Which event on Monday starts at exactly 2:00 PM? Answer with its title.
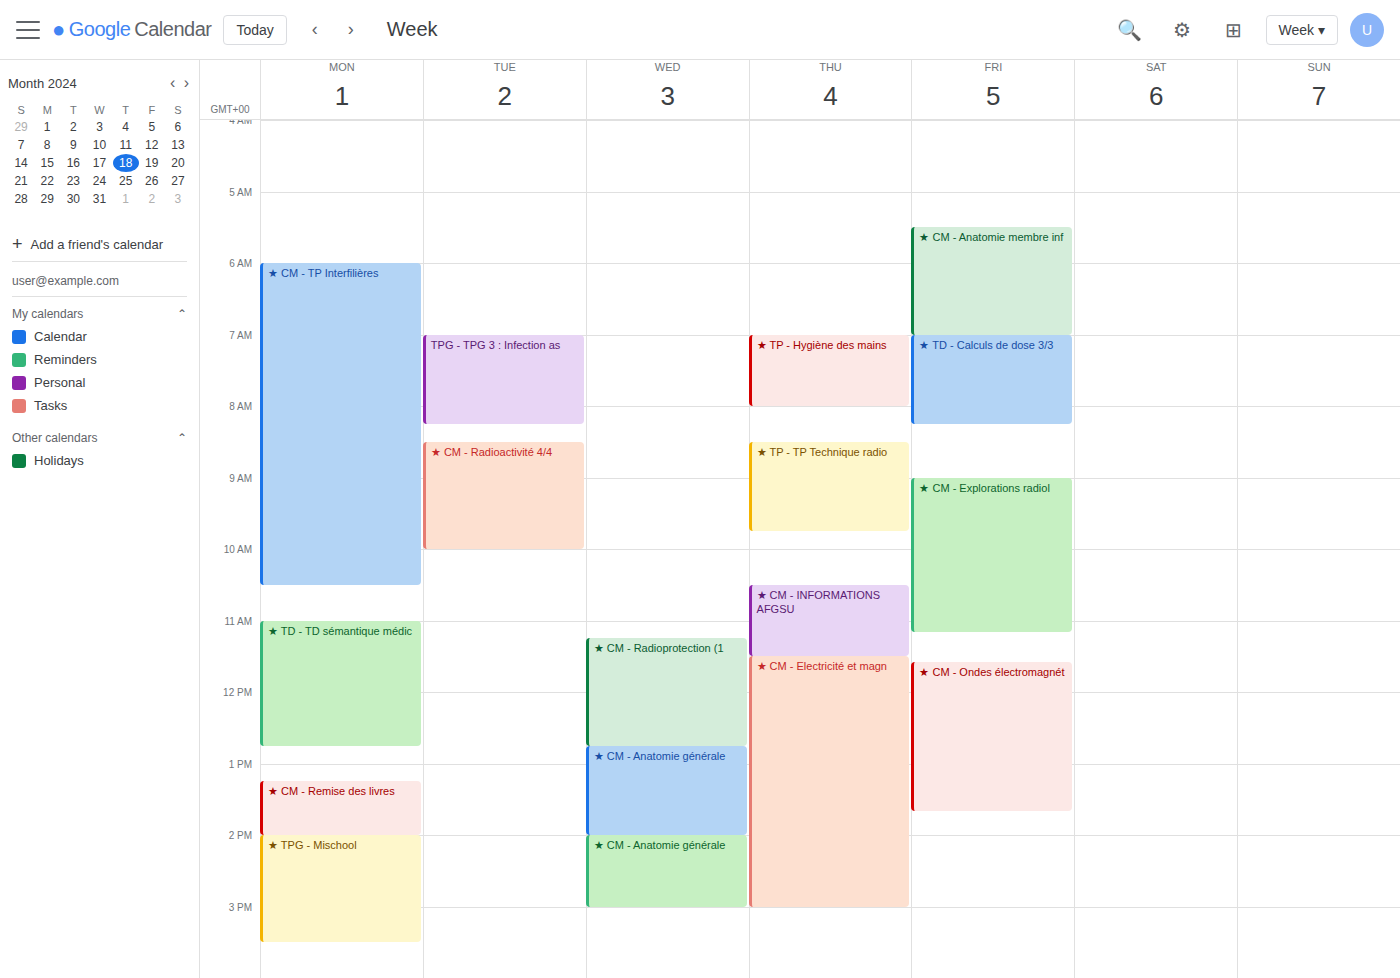
"★ TPG - Mischool"